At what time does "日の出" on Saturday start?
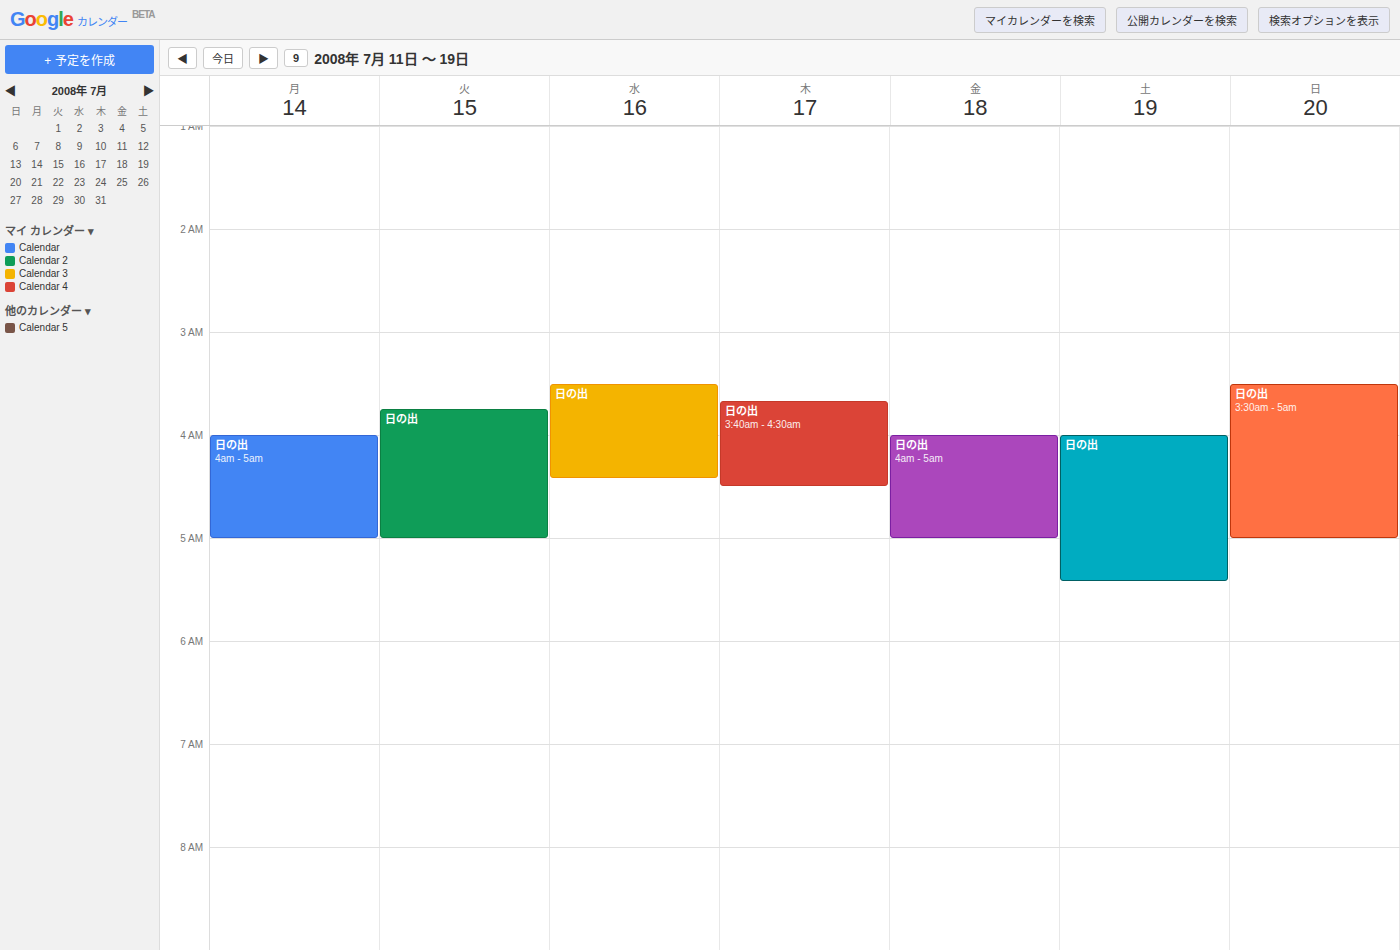
4:00 AM